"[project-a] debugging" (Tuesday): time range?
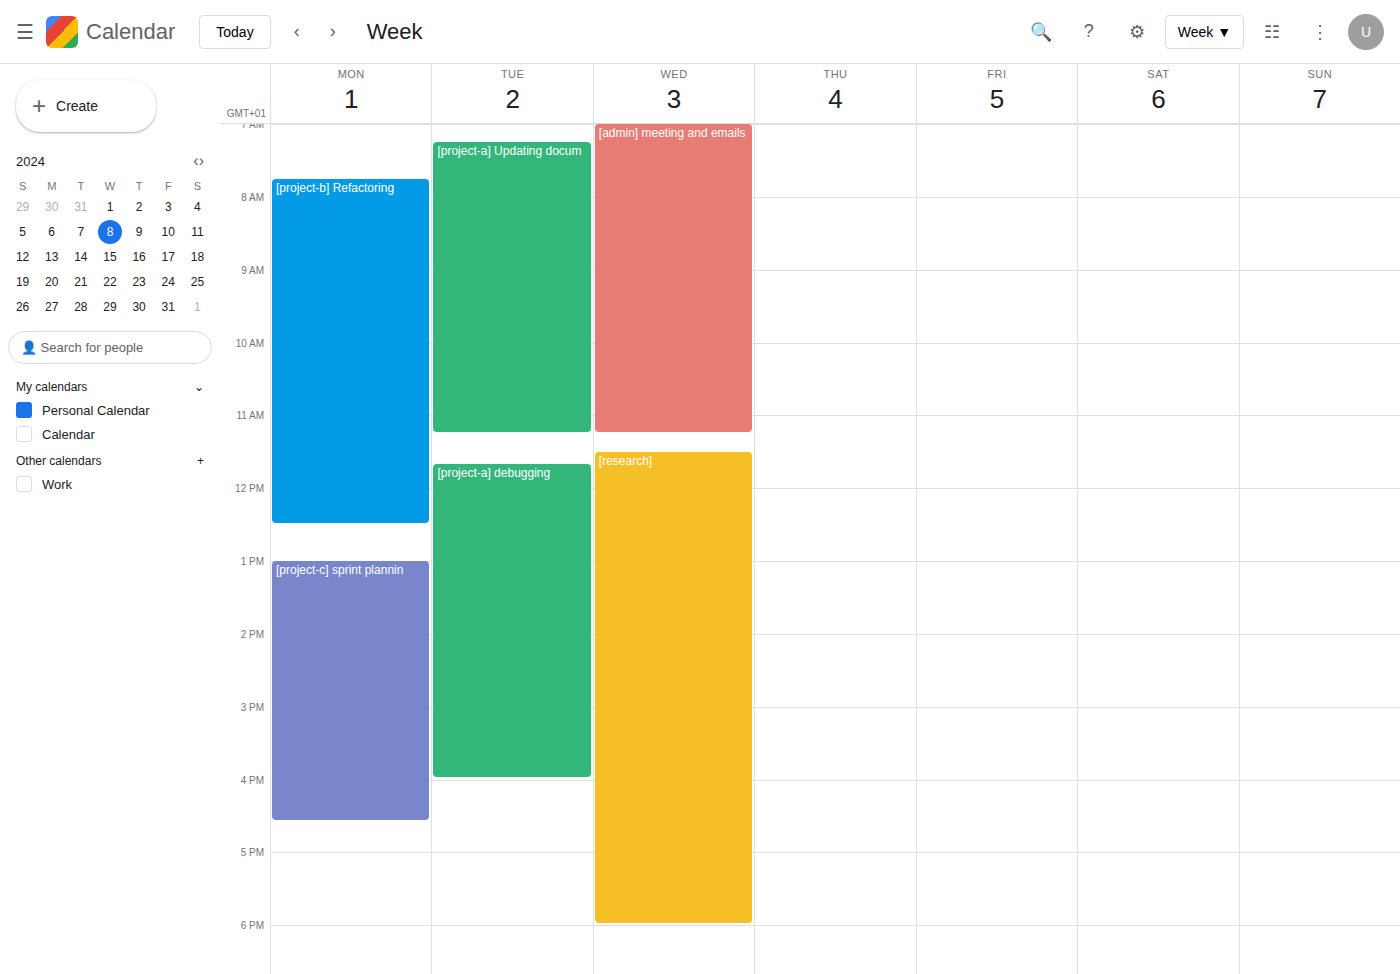
11:40 AM to 4:00 PM